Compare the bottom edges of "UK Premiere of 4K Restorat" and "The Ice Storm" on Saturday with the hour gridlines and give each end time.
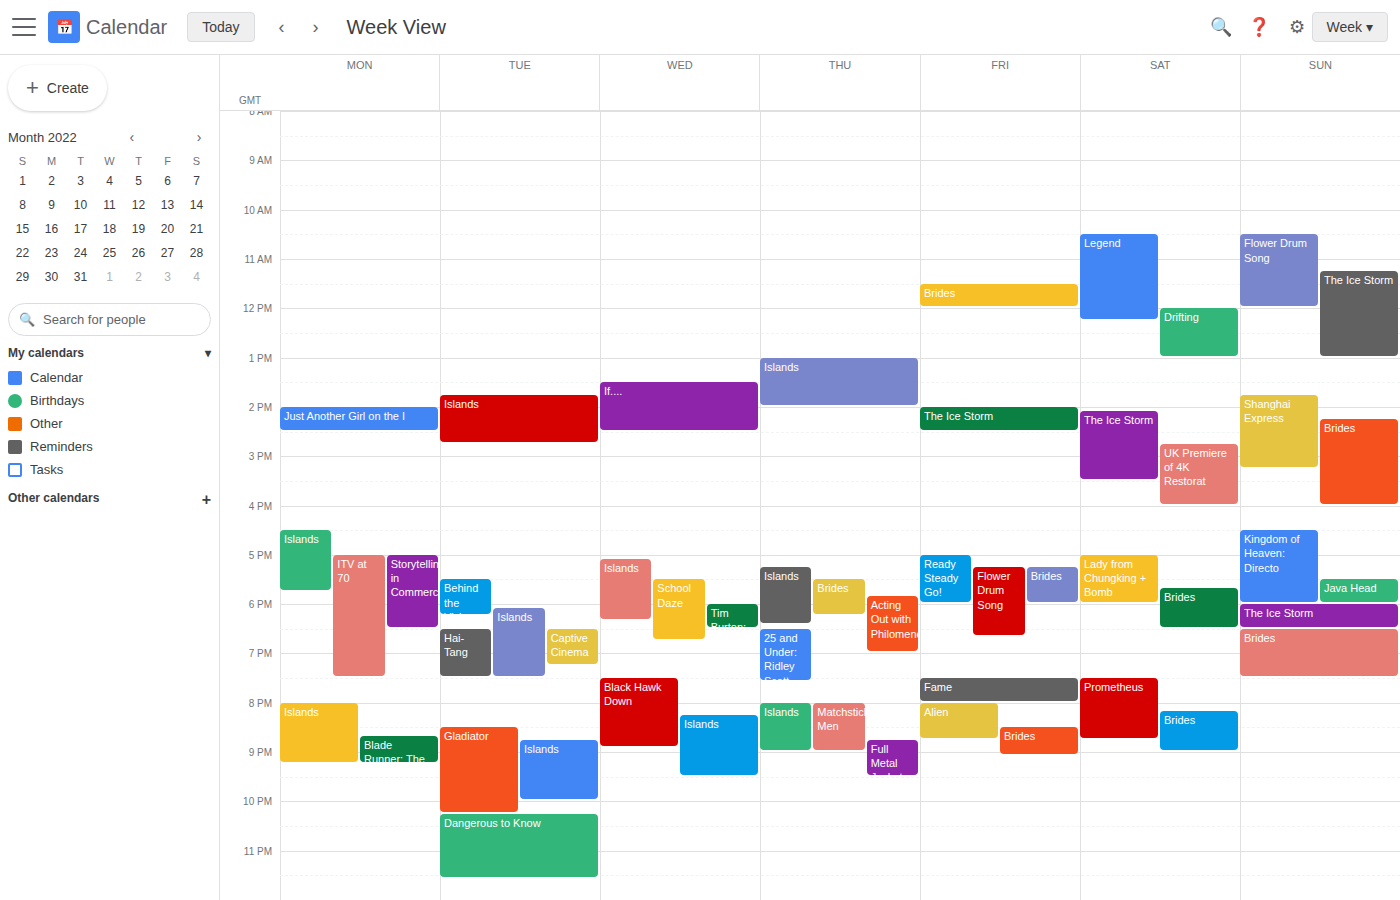
"UK Premiere of 4K Restorat": 4:00 PM, exactly on the 4 PM line. "The Ice Storm": 3:30 PM, halfway between the 3 PM and 4 PM lines.